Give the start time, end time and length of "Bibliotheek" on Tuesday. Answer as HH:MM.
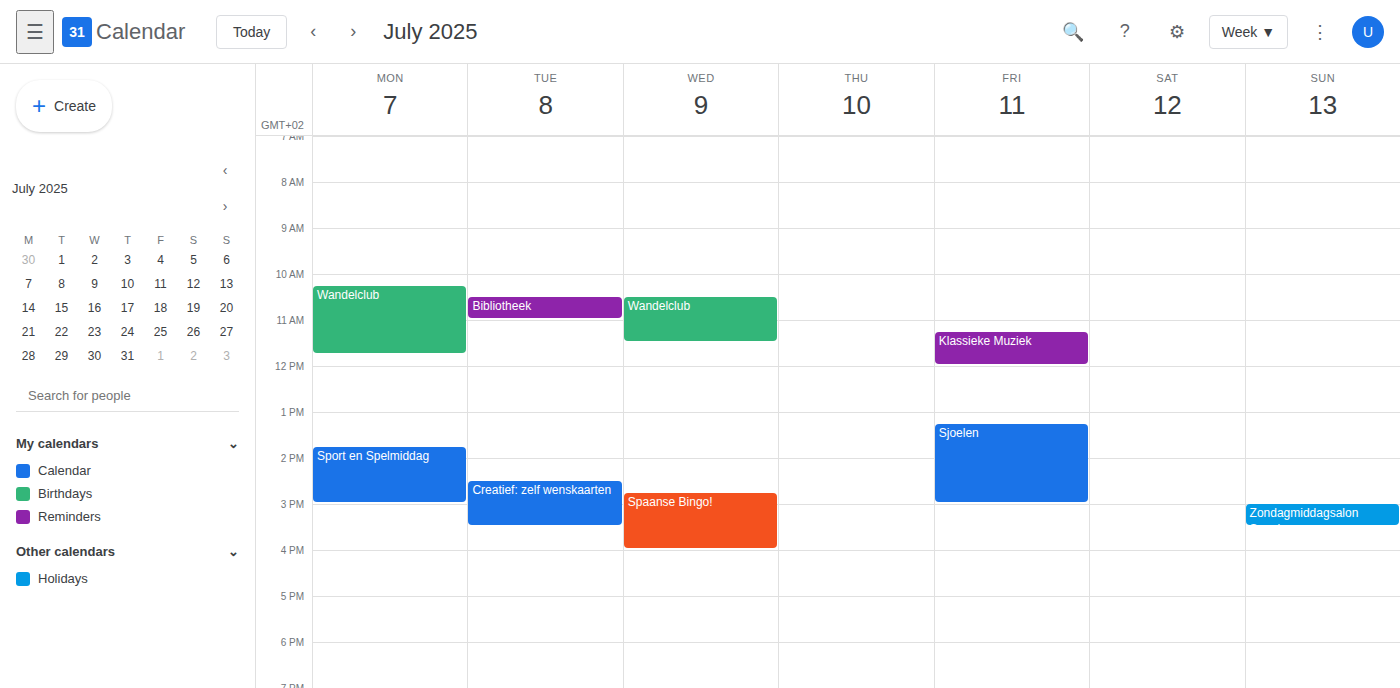
10:30 to 11:00, 30 minutes